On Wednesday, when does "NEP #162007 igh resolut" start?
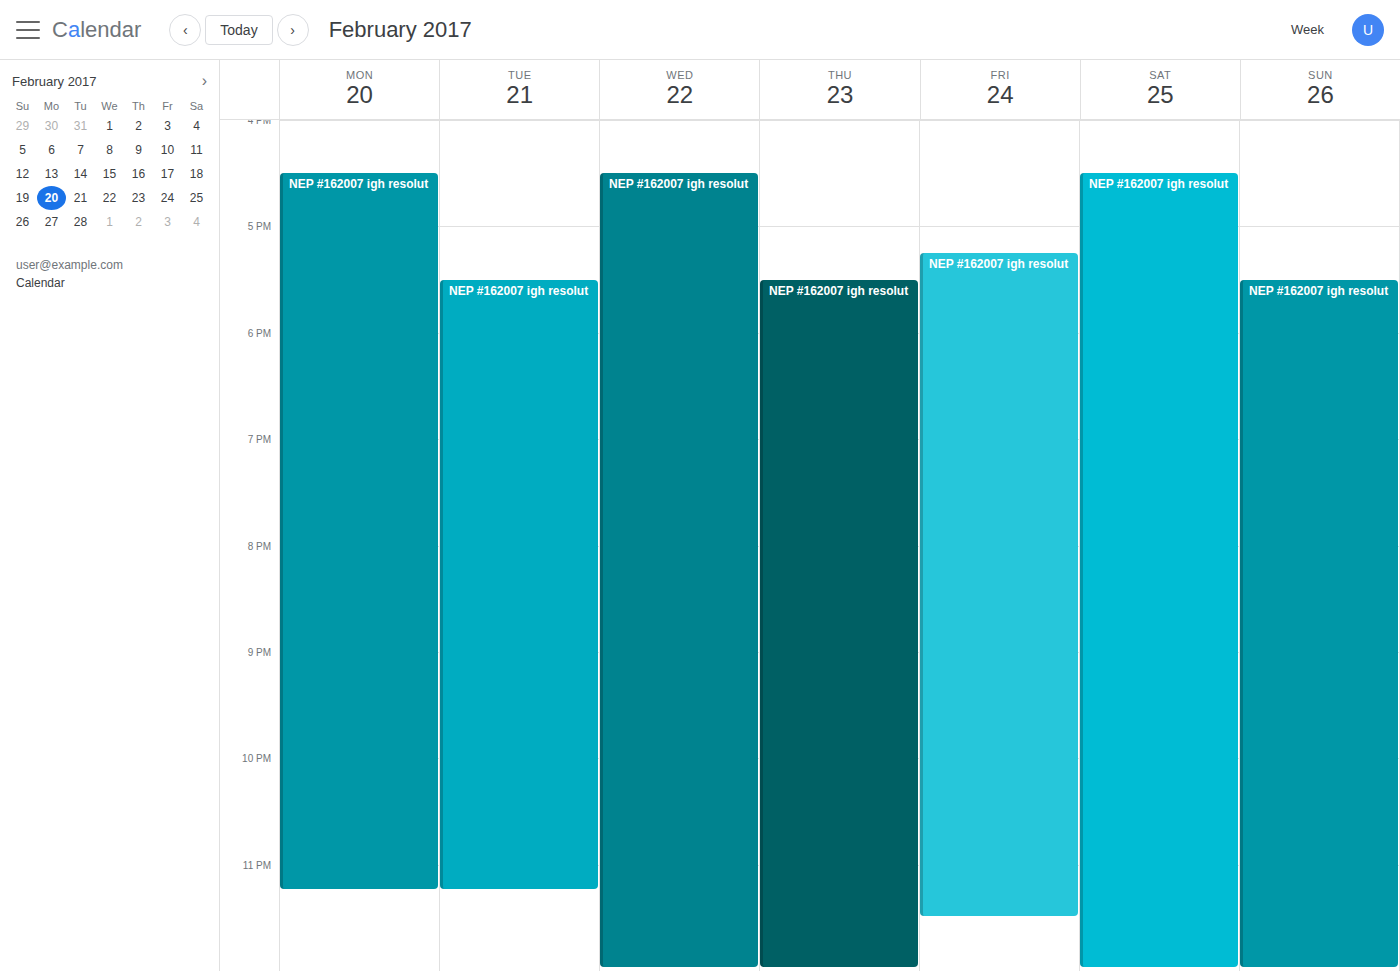
4:30 PM